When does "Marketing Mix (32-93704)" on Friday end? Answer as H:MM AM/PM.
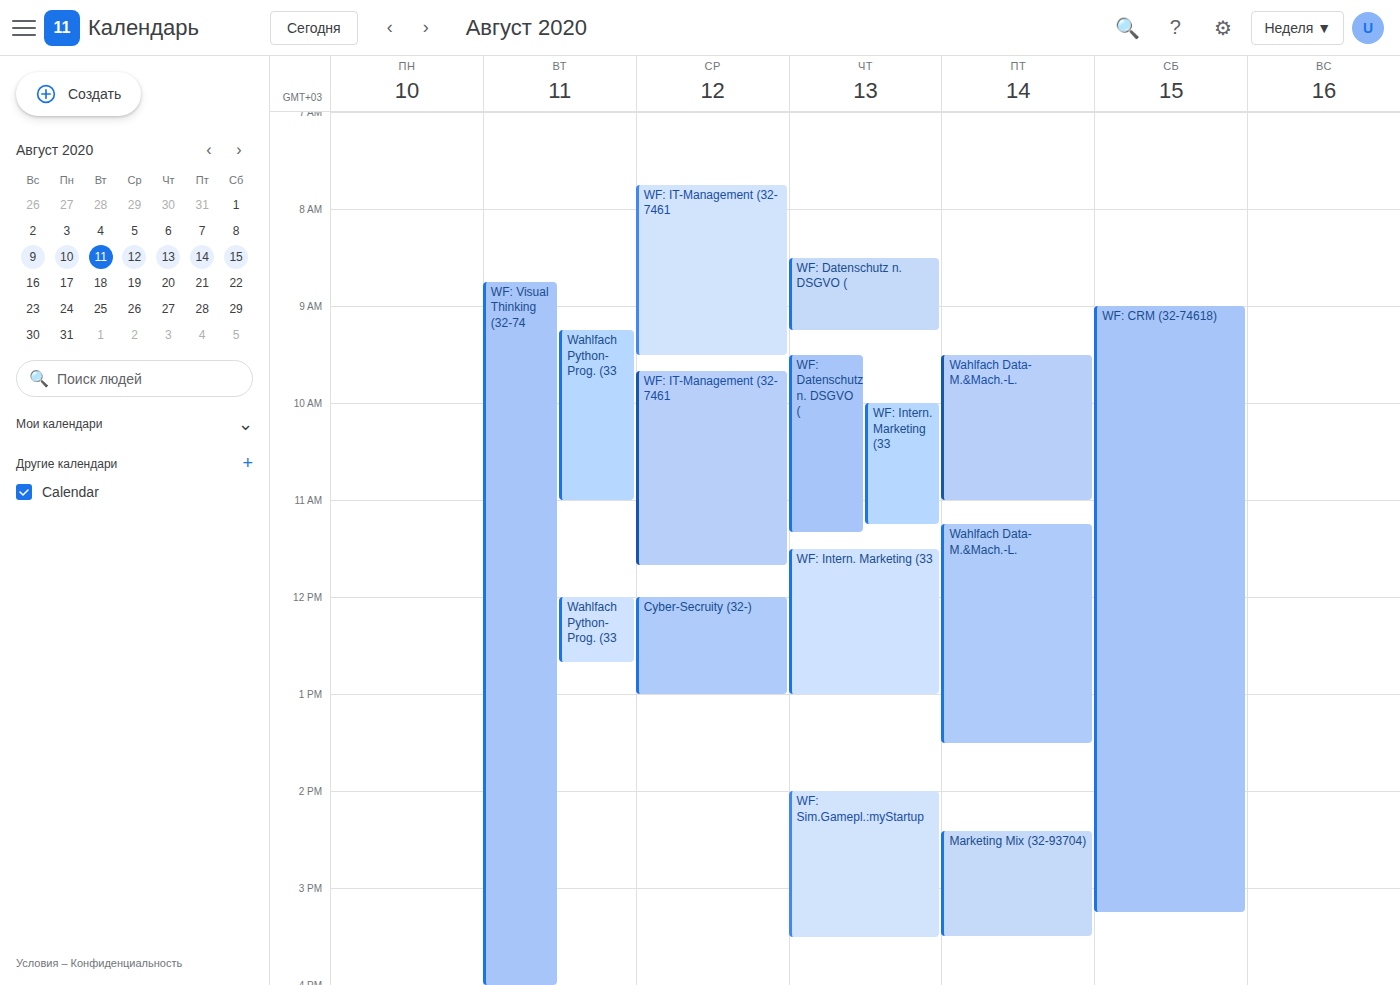
3:30 PM